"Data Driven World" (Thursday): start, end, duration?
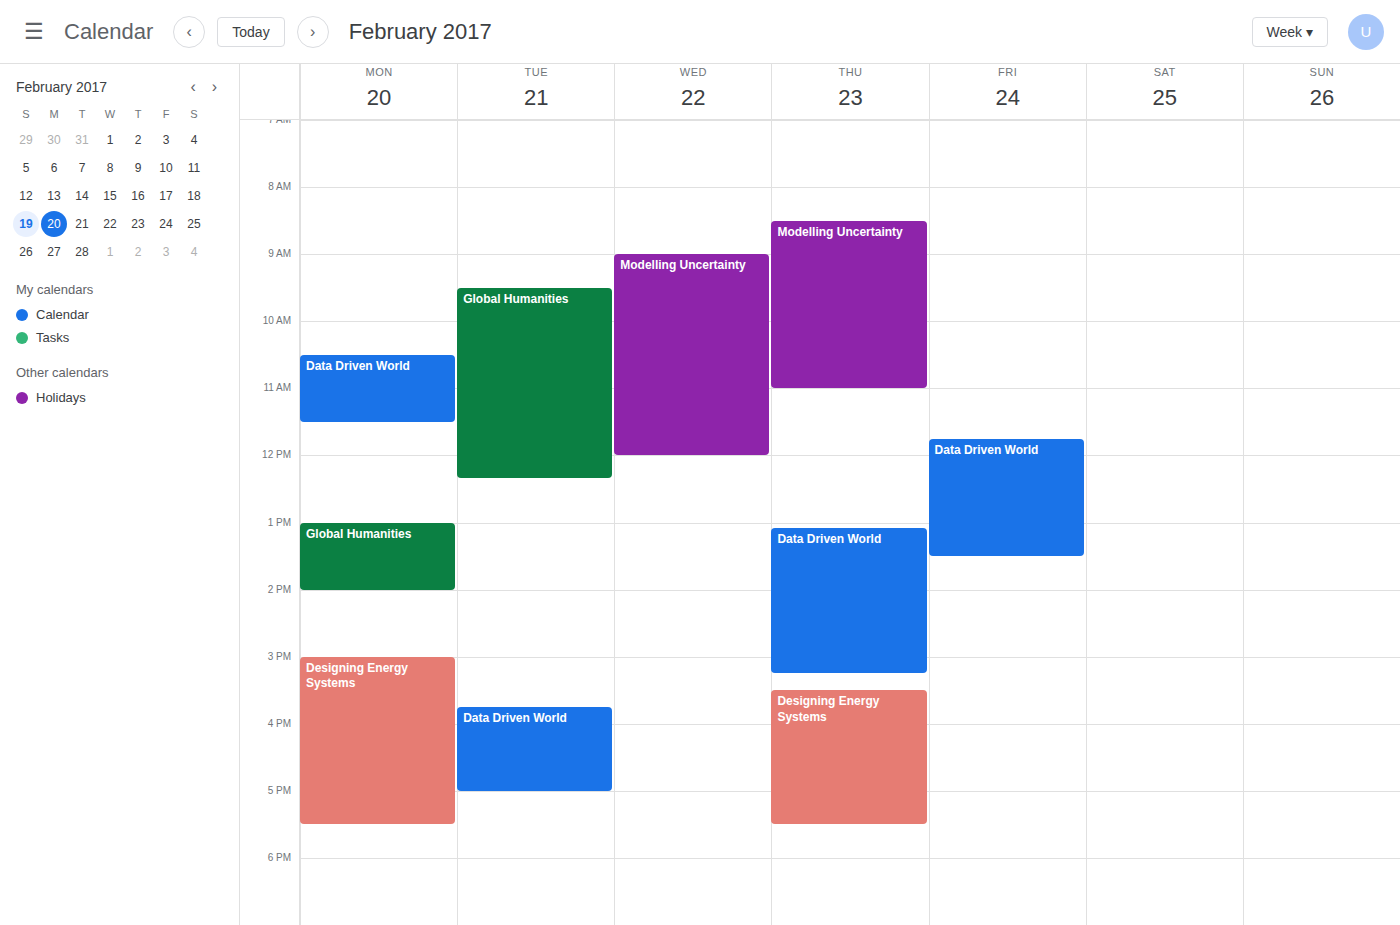
1:05 PM to 3:15 PM, 2 hours 10 minutes